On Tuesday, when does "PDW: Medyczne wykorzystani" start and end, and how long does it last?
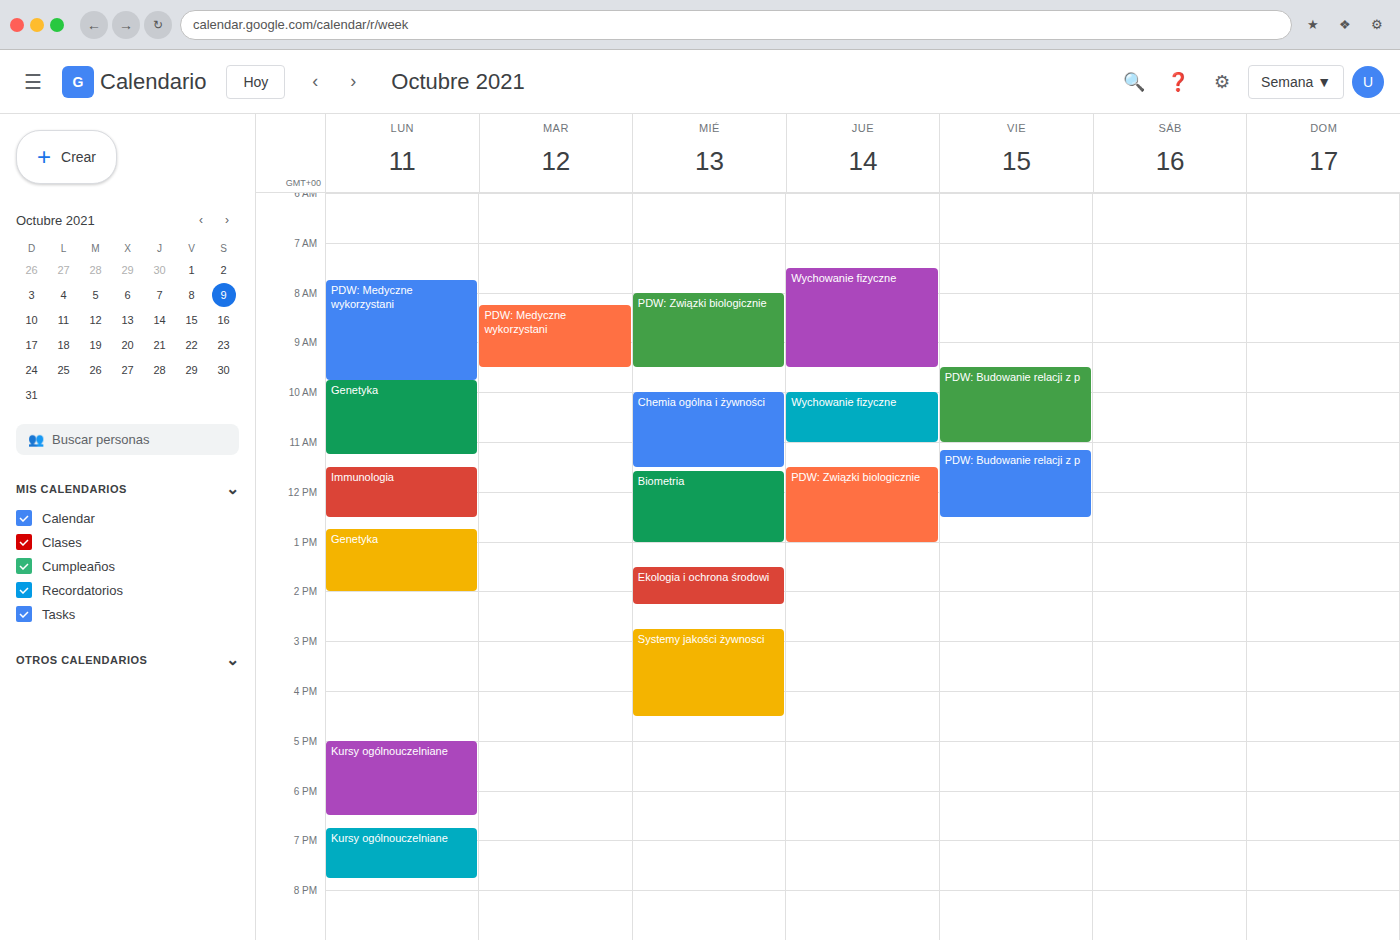
8:15 AM to 9:30 AM, 1 hour 15 minutes